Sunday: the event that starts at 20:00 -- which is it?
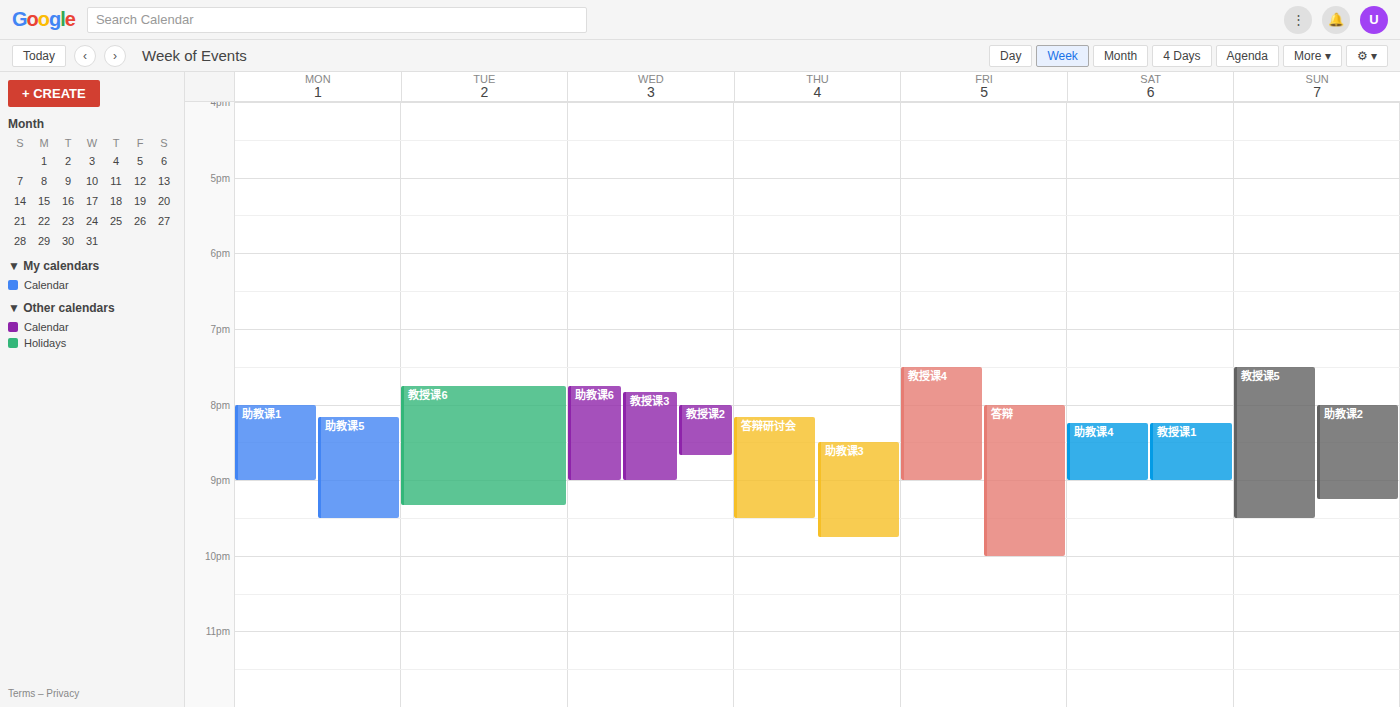
"助教课2"